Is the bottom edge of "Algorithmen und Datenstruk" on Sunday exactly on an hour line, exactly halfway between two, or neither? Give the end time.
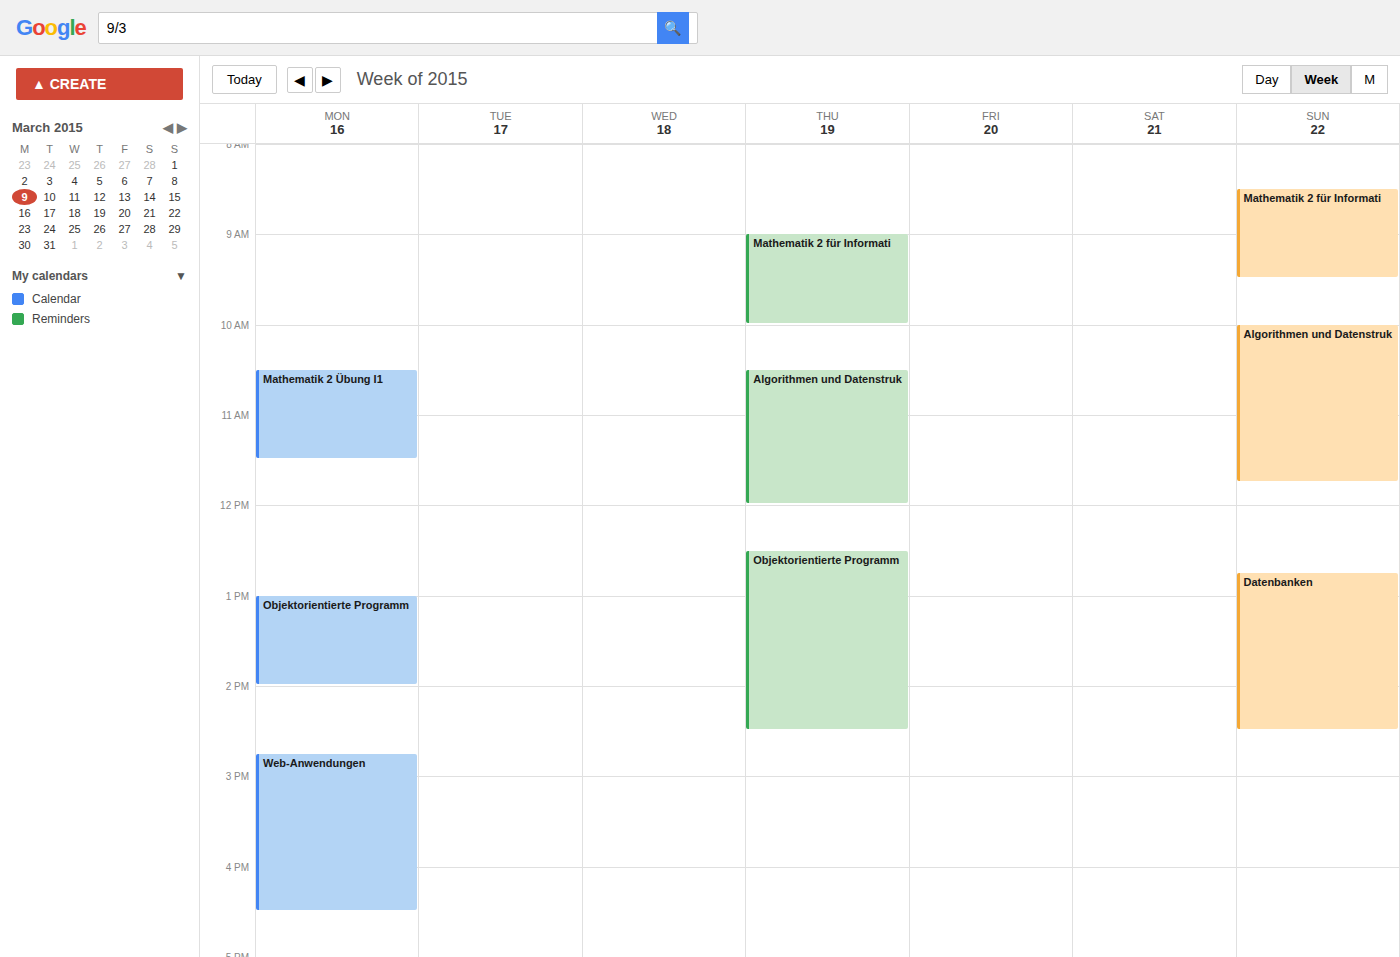
11:45 -- neither: three quarters of the way from the 11:00 line to the 12:00 line.